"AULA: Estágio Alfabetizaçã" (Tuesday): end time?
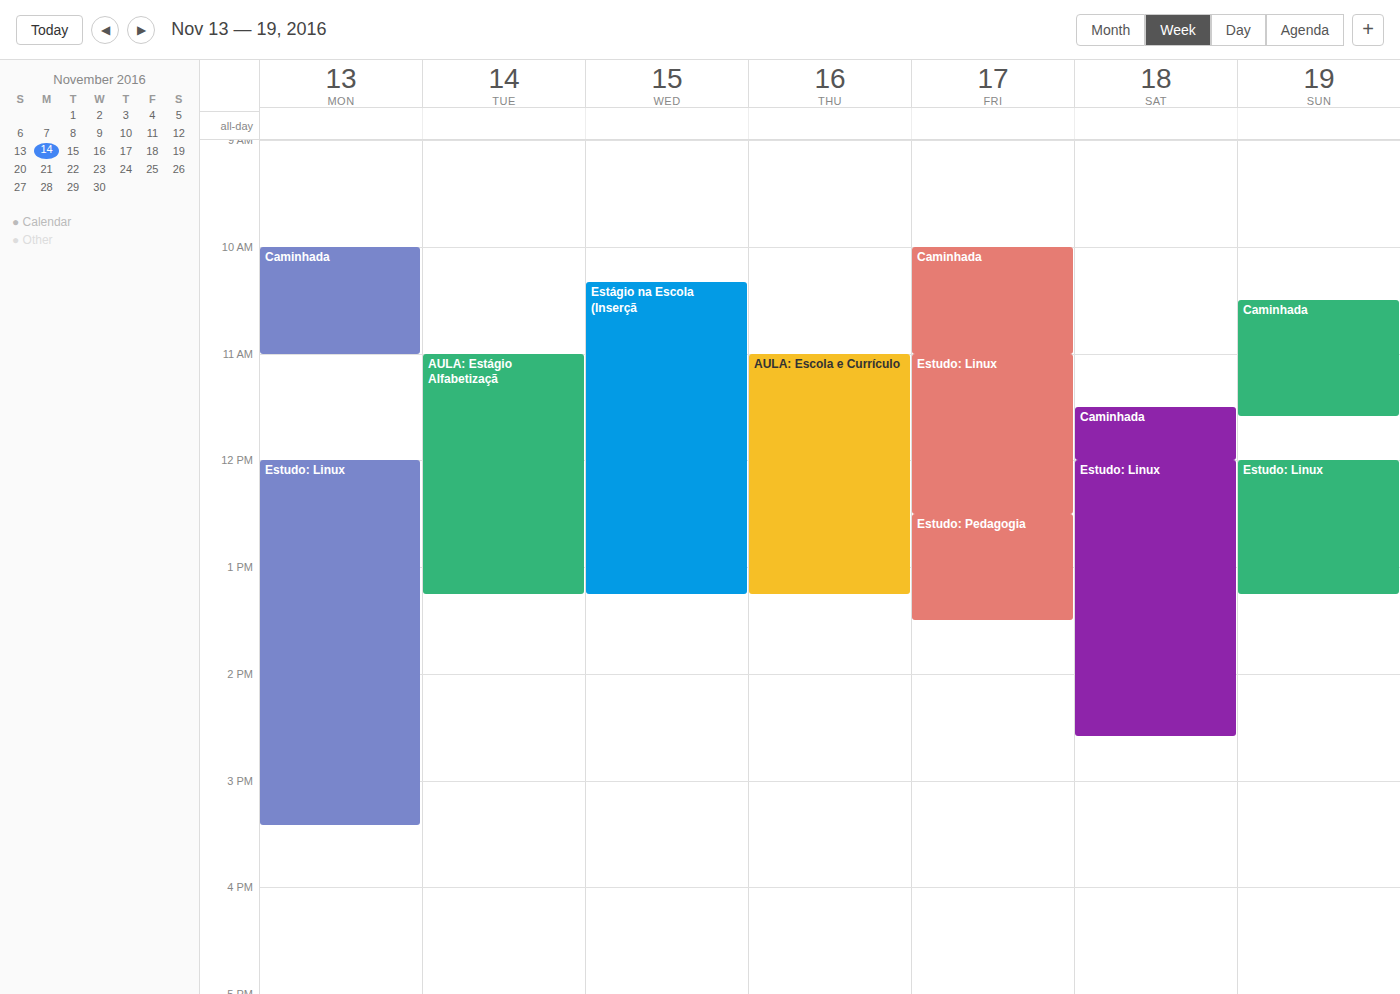
1:15 PM